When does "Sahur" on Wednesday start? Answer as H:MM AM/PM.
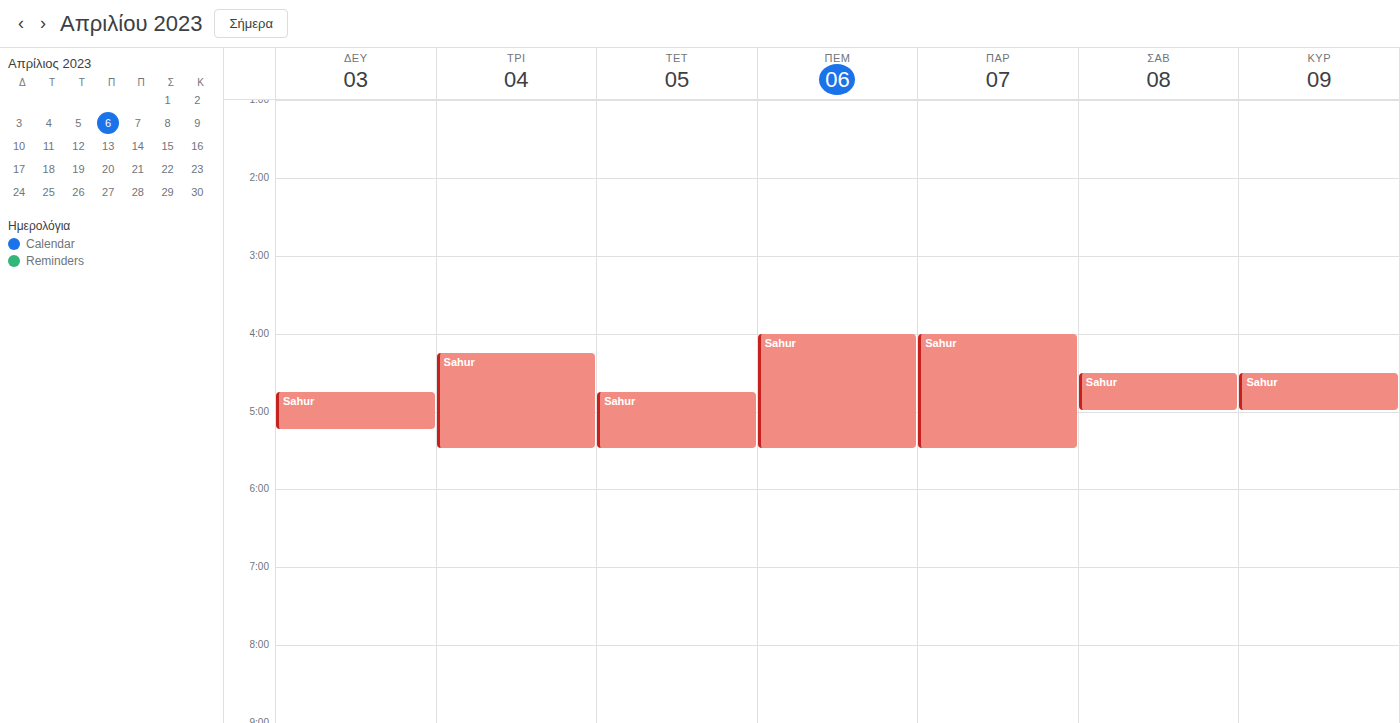
4:45 AM